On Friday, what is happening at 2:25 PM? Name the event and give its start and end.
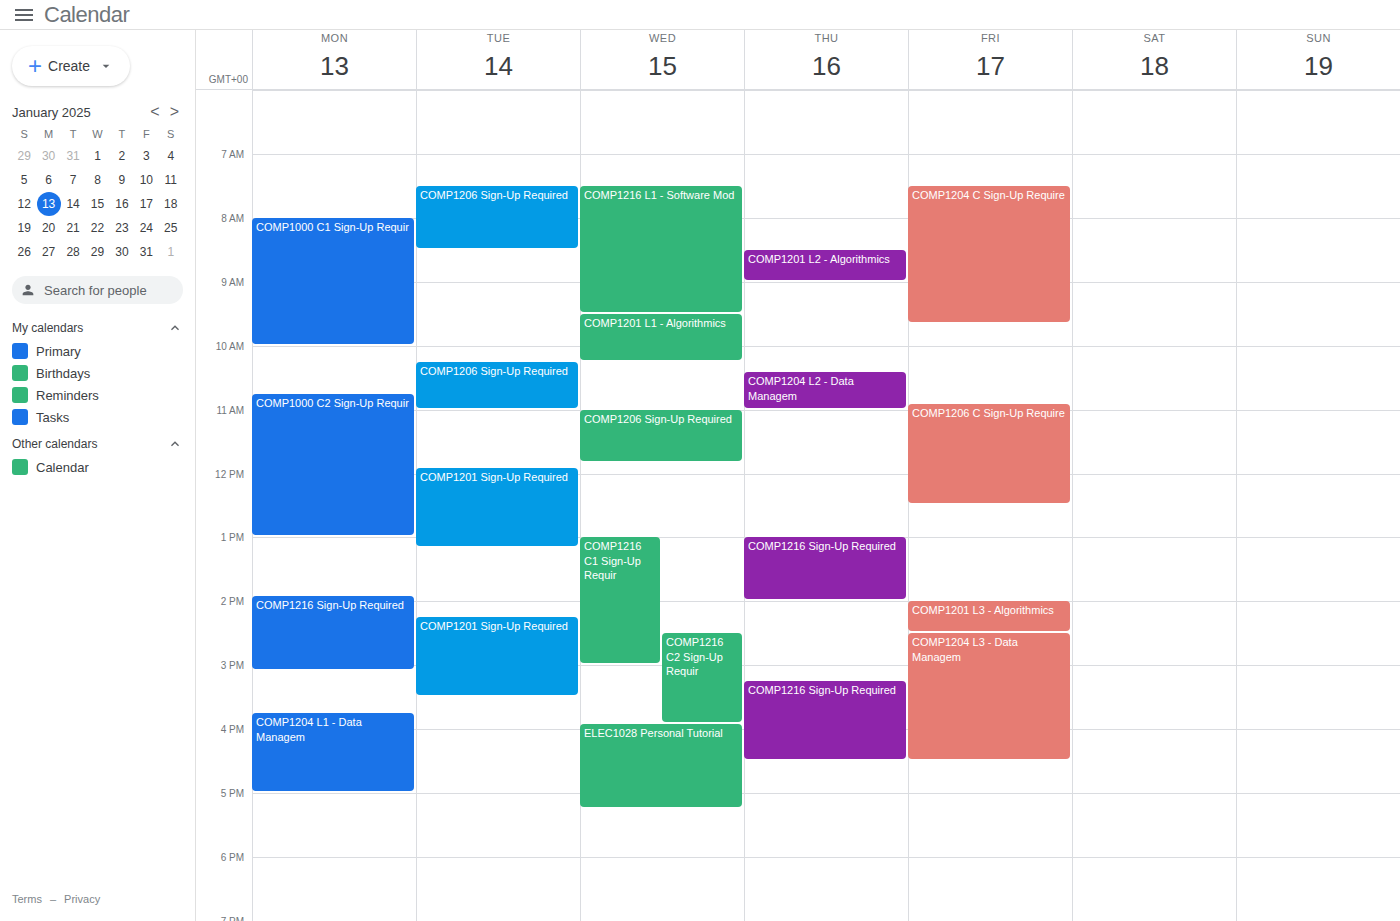
"COMP1201 L3 - Algorithmics", 2:00 PM to 2:30 PM